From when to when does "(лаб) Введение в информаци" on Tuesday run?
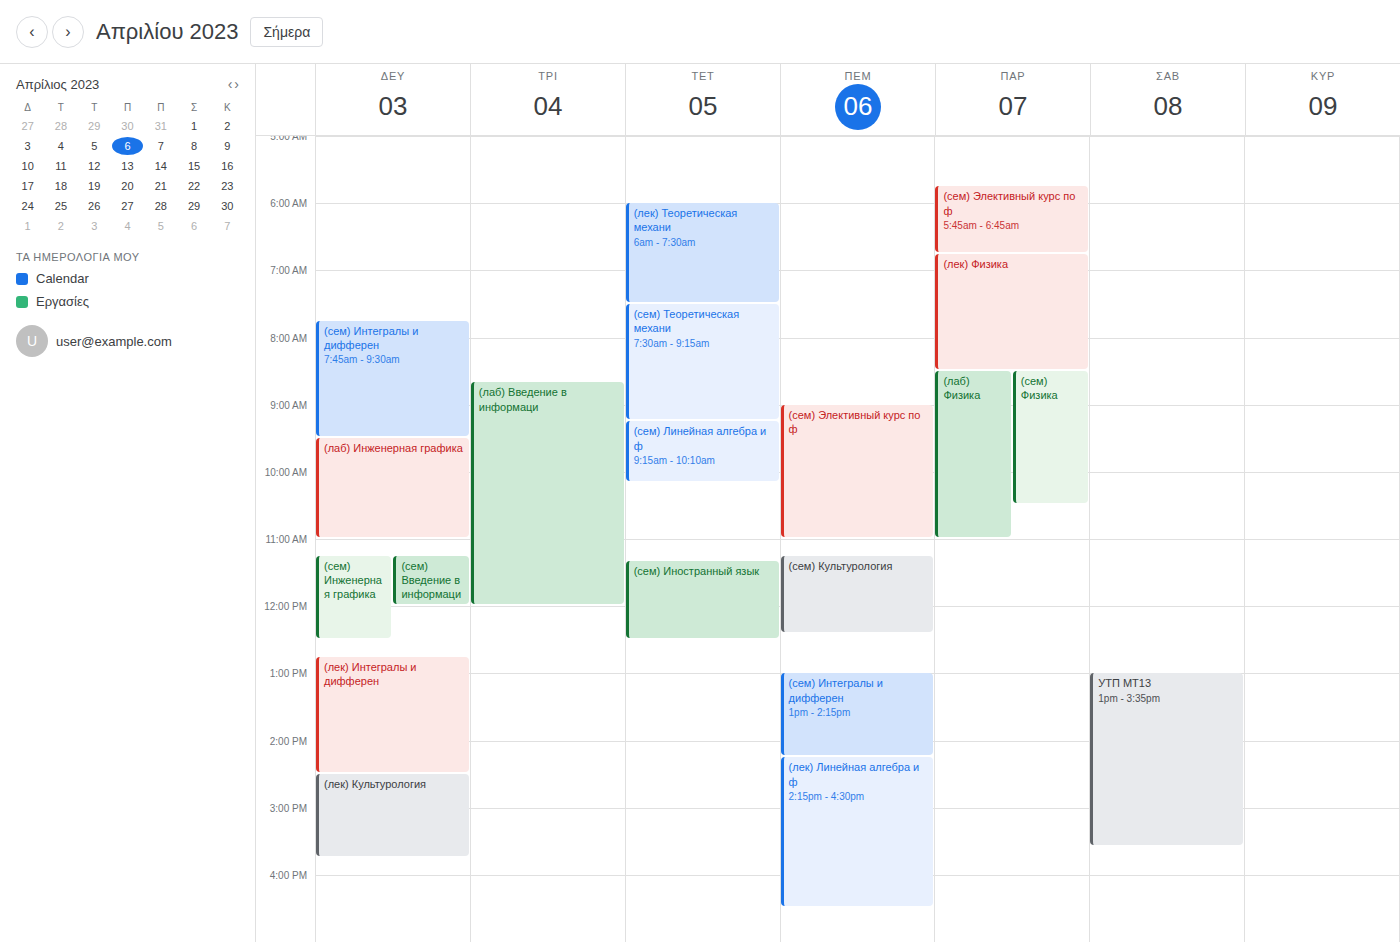
08:40 to 12:00